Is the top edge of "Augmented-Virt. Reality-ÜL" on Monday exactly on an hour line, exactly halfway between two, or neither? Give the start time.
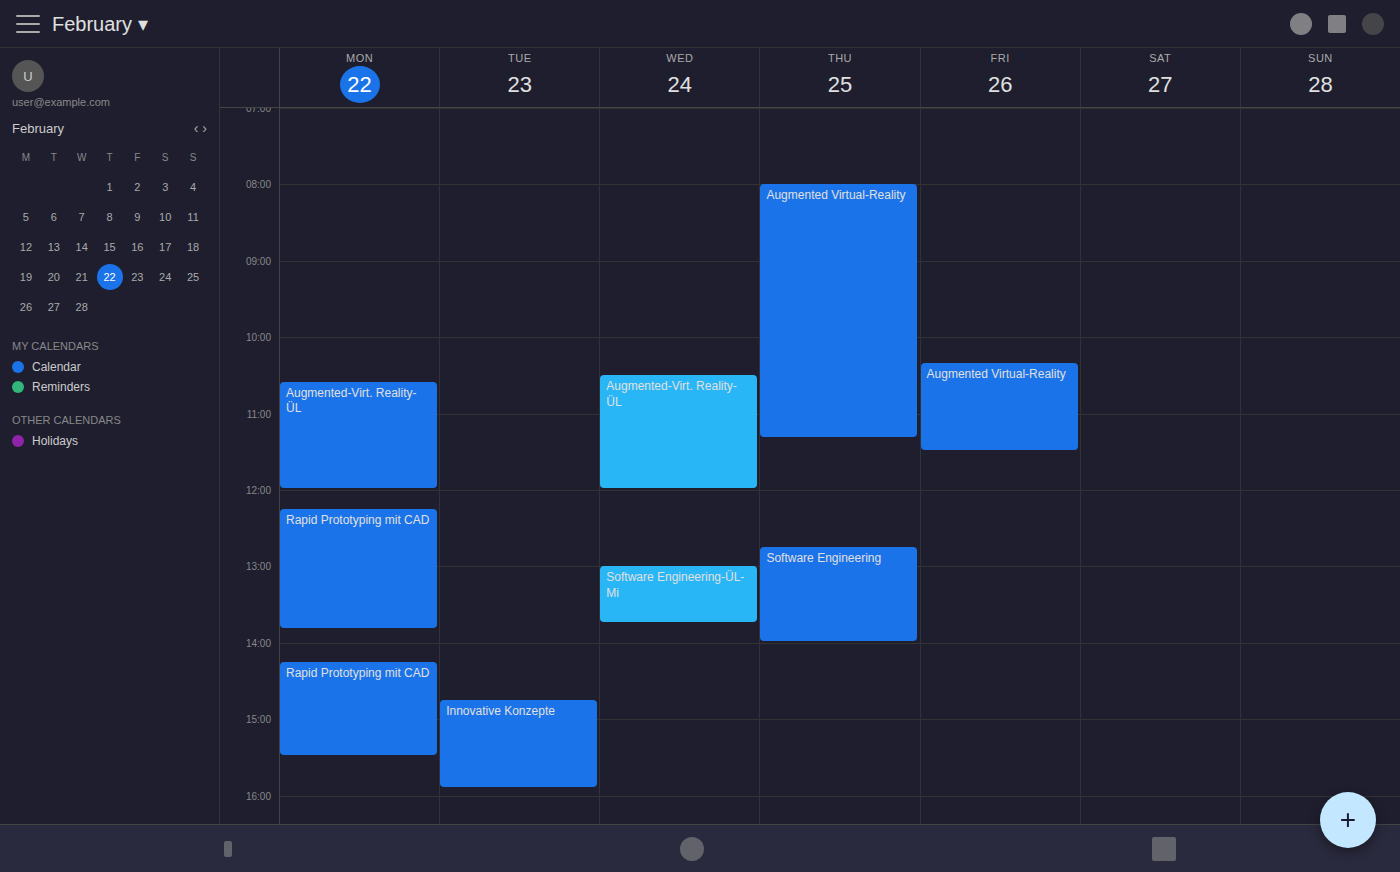
10:35 AM -- neither: 35 minutes below the 10 AM line and 25 minutes above the 11 AM line.